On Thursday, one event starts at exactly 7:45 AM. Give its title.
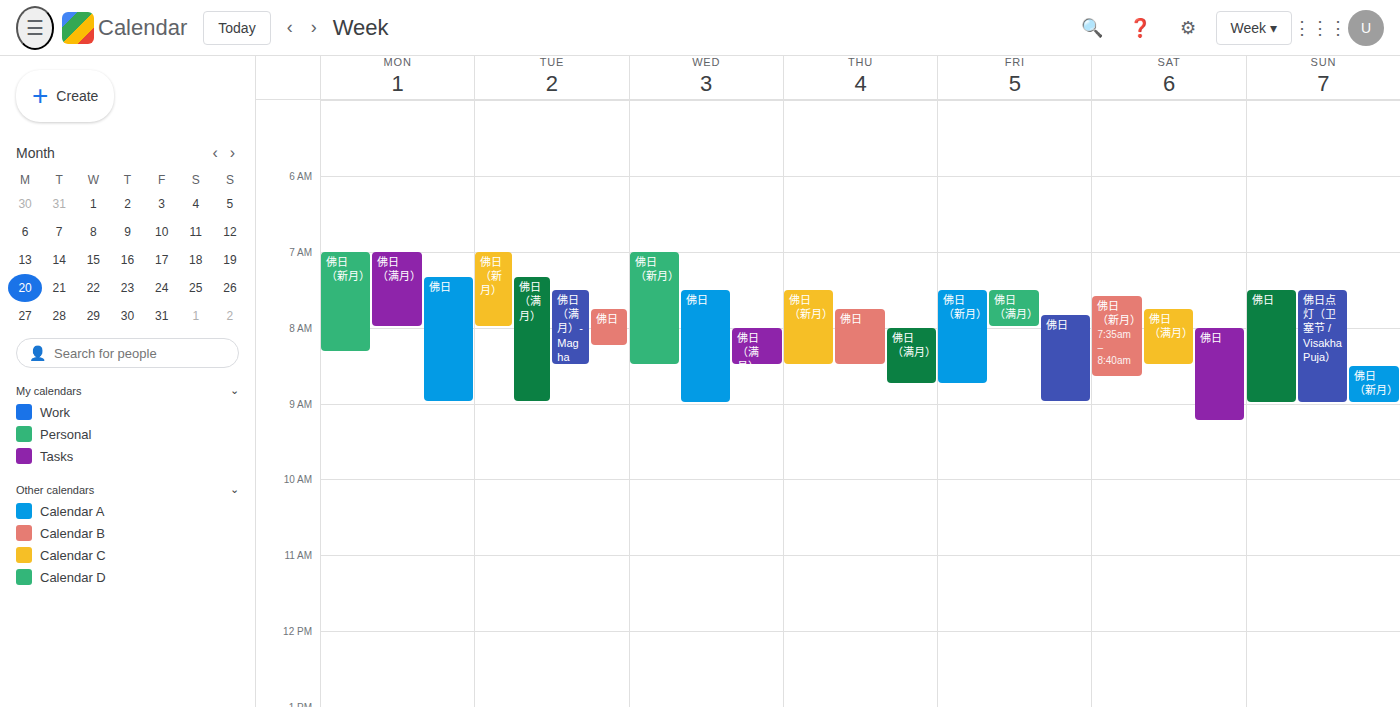
"佛日"